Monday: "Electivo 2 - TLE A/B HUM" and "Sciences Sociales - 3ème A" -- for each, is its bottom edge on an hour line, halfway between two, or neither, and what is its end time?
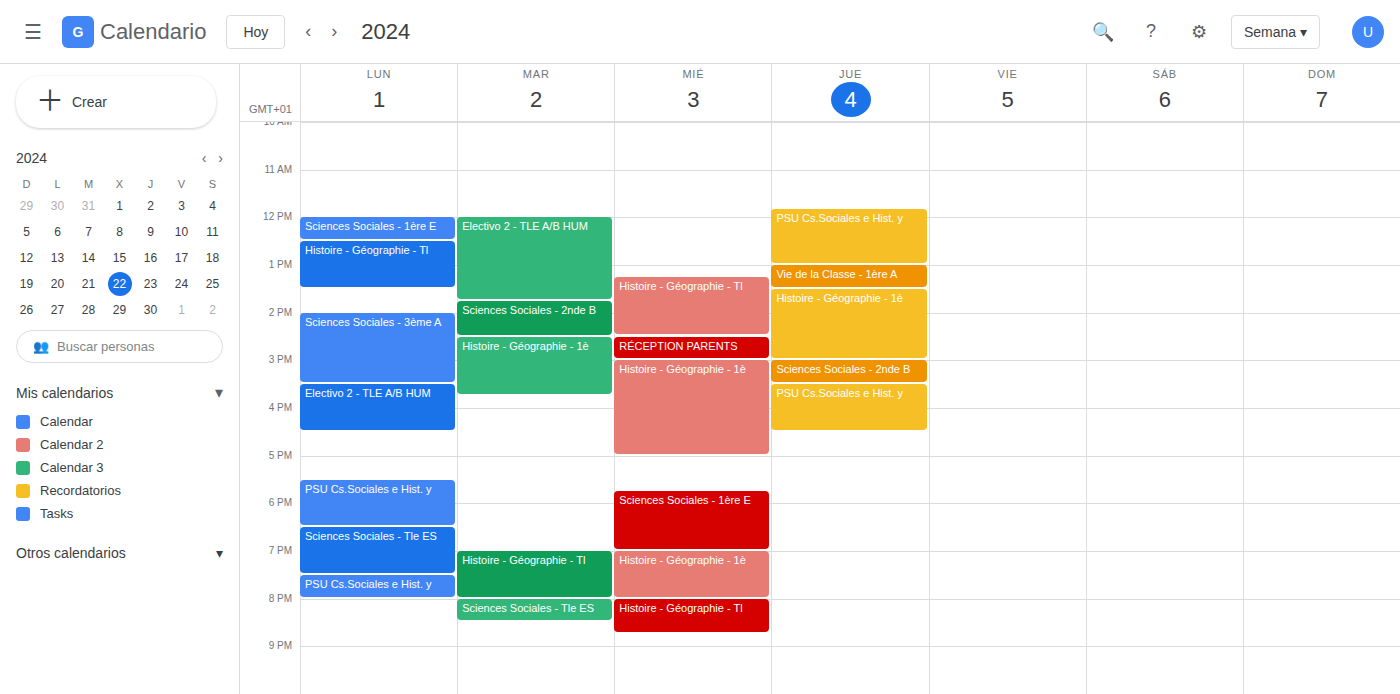
"Electivo 2 - TLE A/B HUM": 4:30 PM, halfway between the 4 PM and 5 PM lines. "Sciences Sociales - 3ème A": 3:30 PM, halfway between the 3 PM and 4 PM lines.